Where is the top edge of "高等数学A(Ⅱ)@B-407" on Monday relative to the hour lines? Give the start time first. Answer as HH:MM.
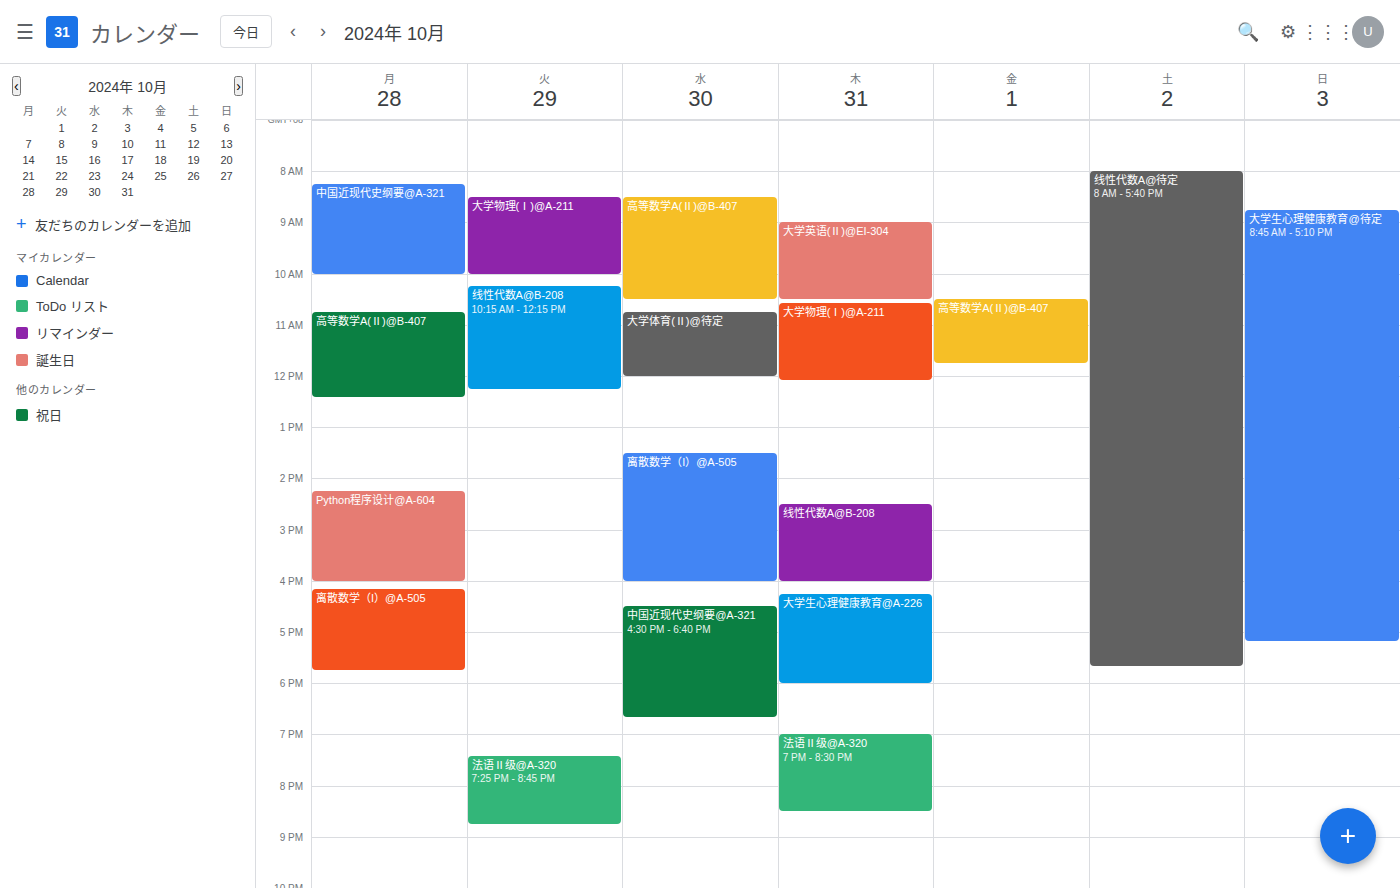
10:45 -- neither: three quarters of the way from the 10:00 line to the 11:00 line.